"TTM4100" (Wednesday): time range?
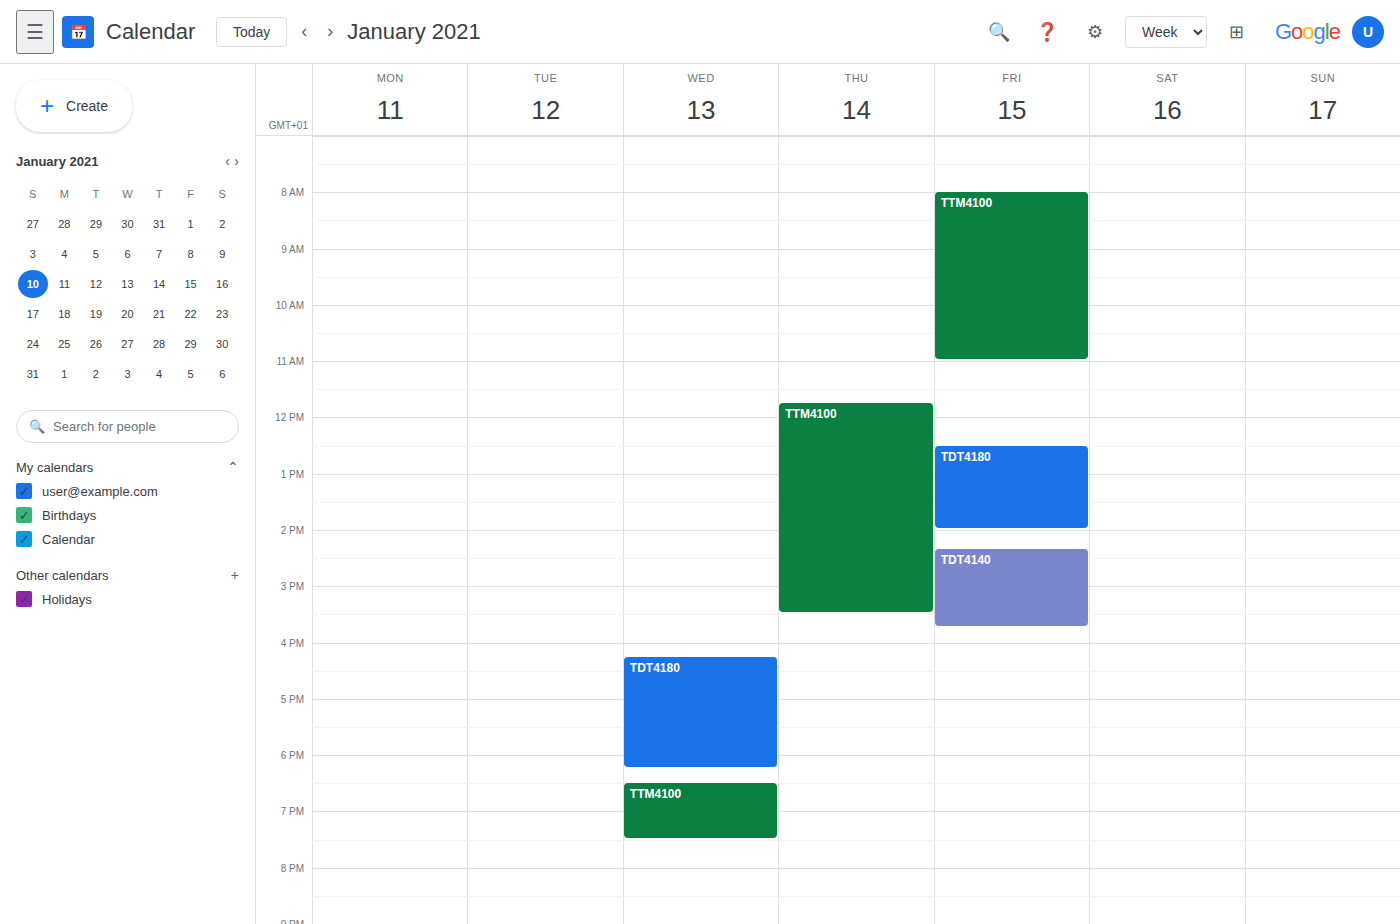
6:30 PM to 7:30 PM